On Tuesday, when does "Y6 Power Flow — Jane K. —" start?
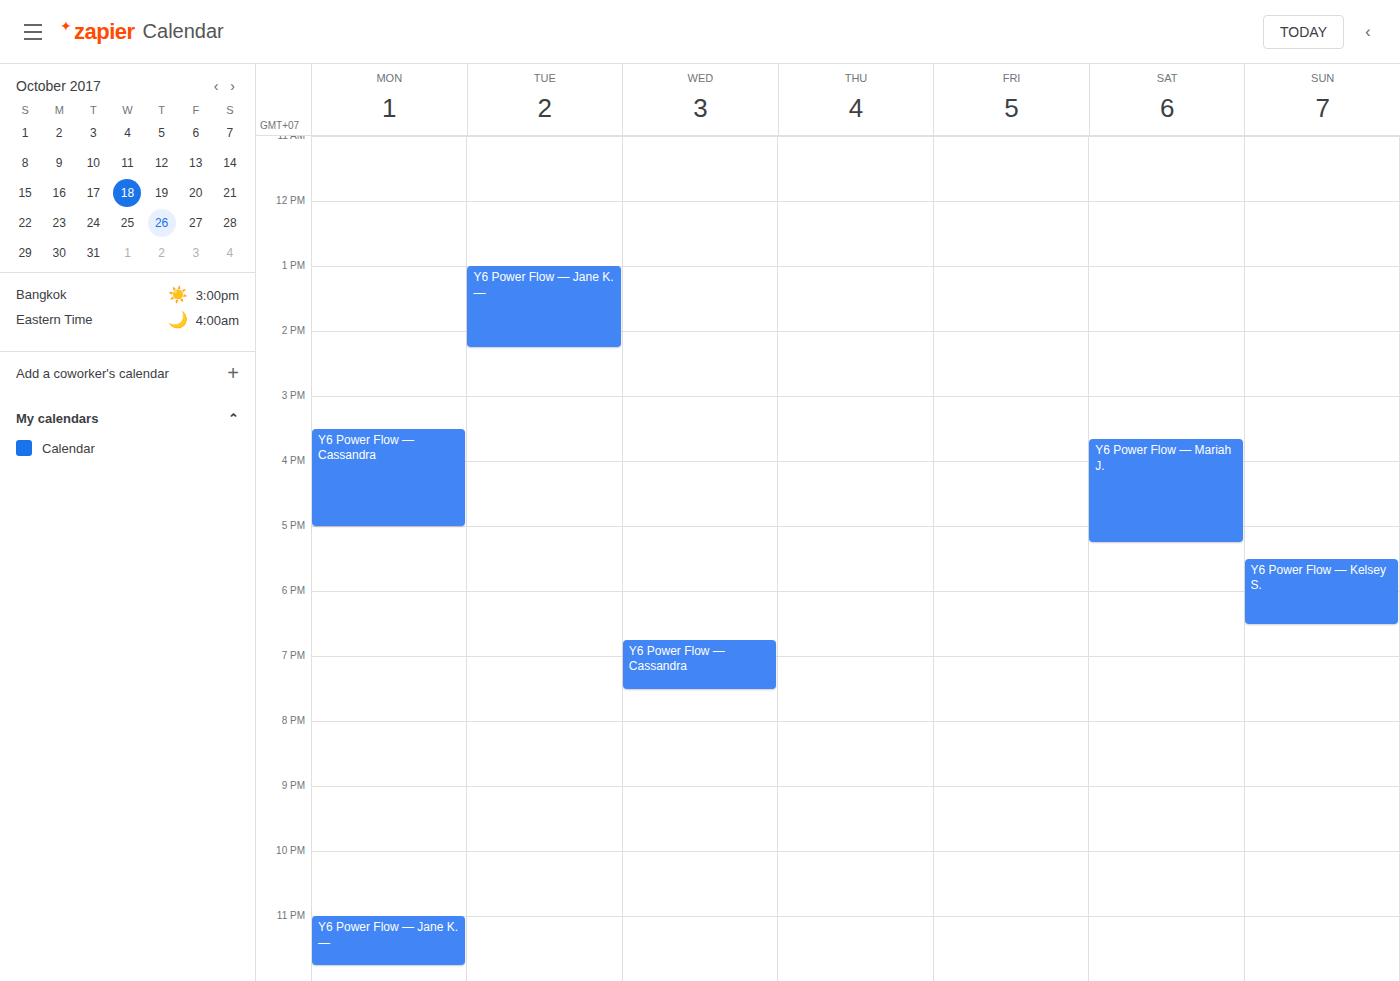
1:00 PM